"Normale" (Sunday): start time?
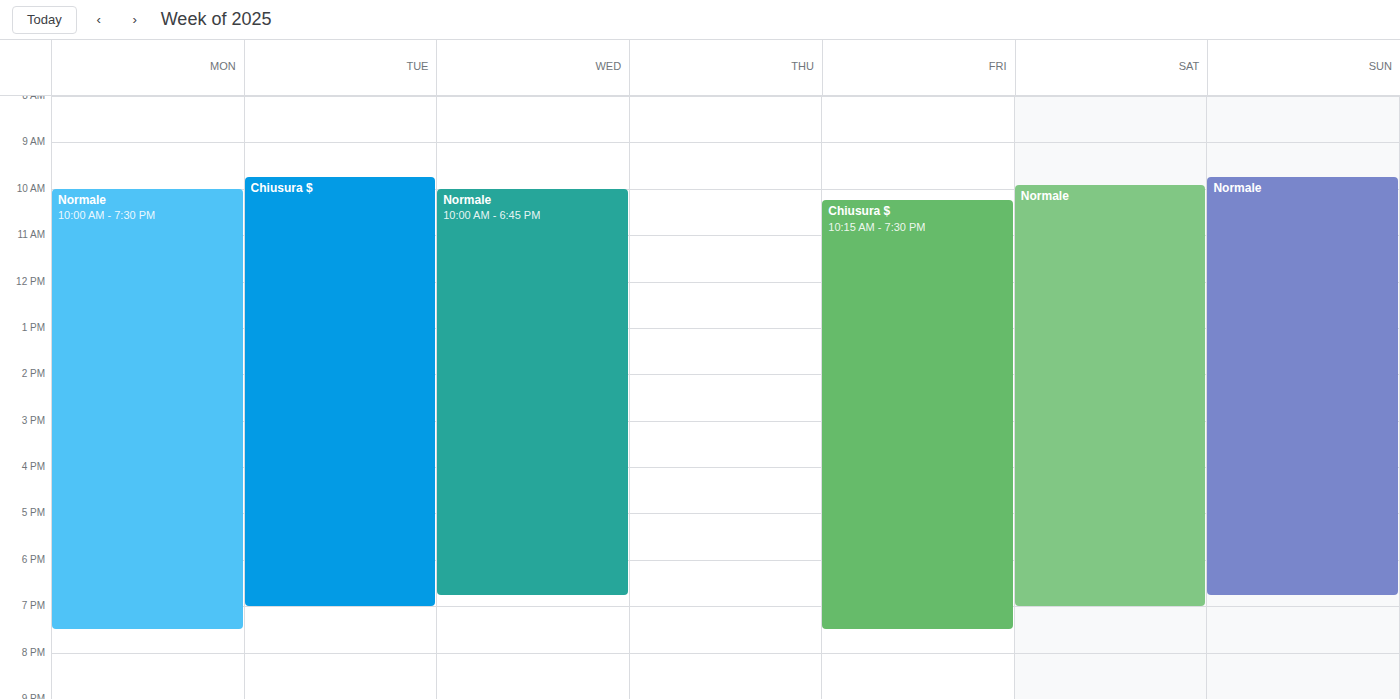
9:45 AM